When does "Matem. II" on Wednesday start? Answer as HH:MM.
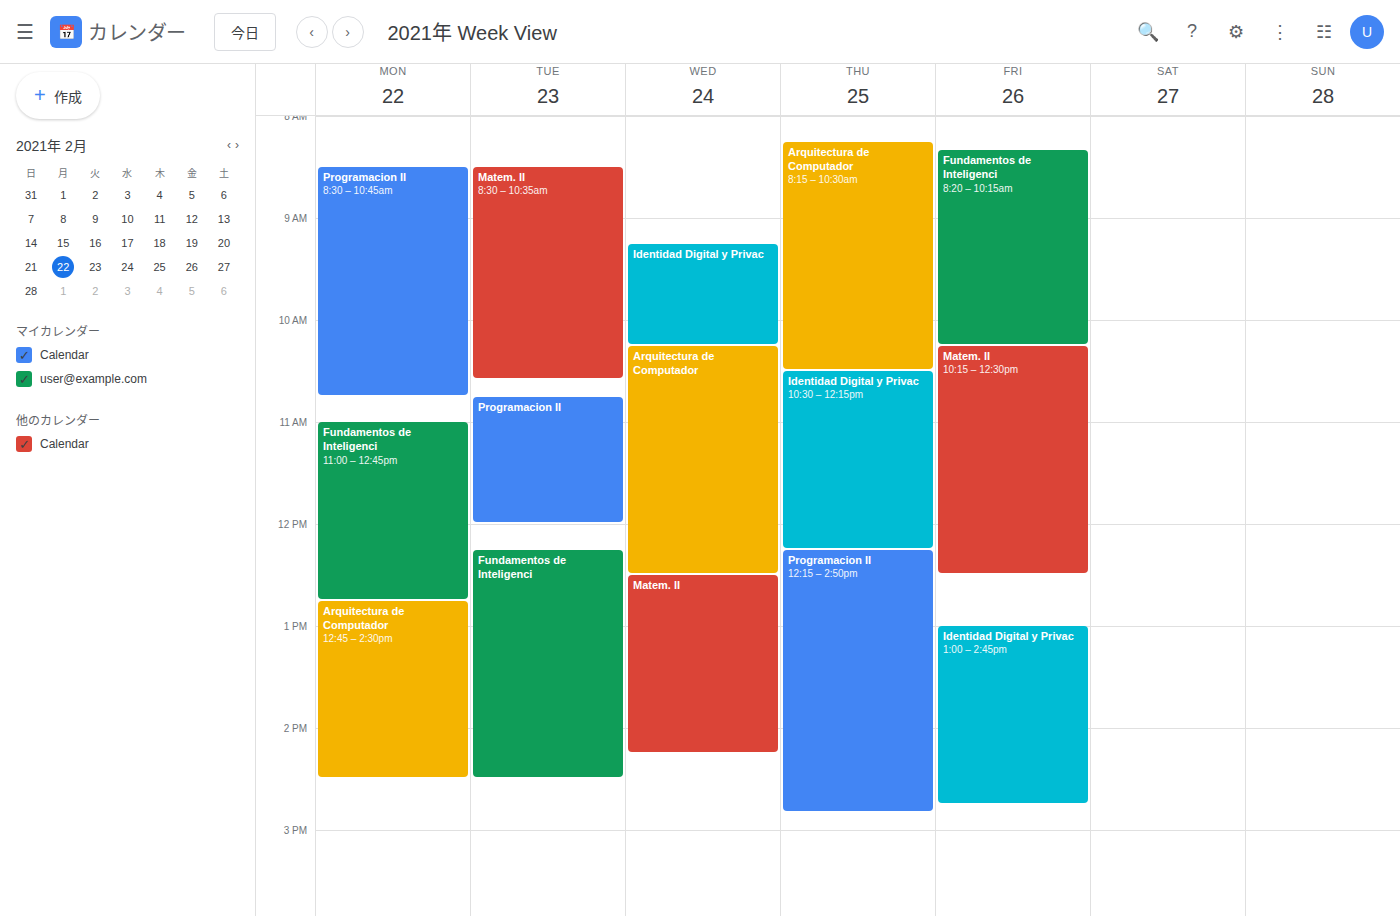
12:30